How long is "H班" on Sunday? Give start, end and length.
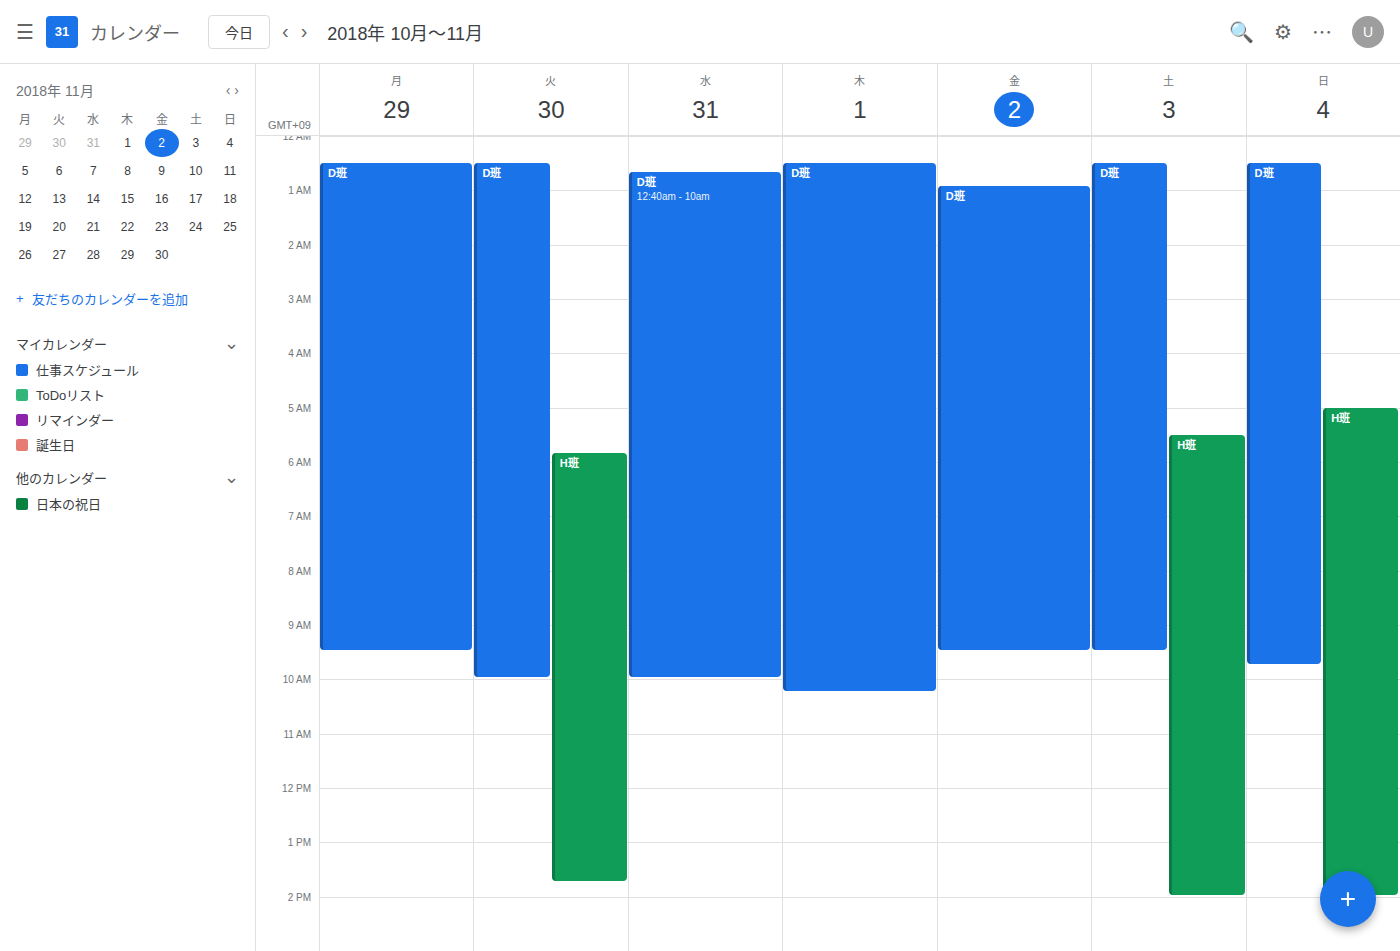
05:00 to 14:00, 9 hours